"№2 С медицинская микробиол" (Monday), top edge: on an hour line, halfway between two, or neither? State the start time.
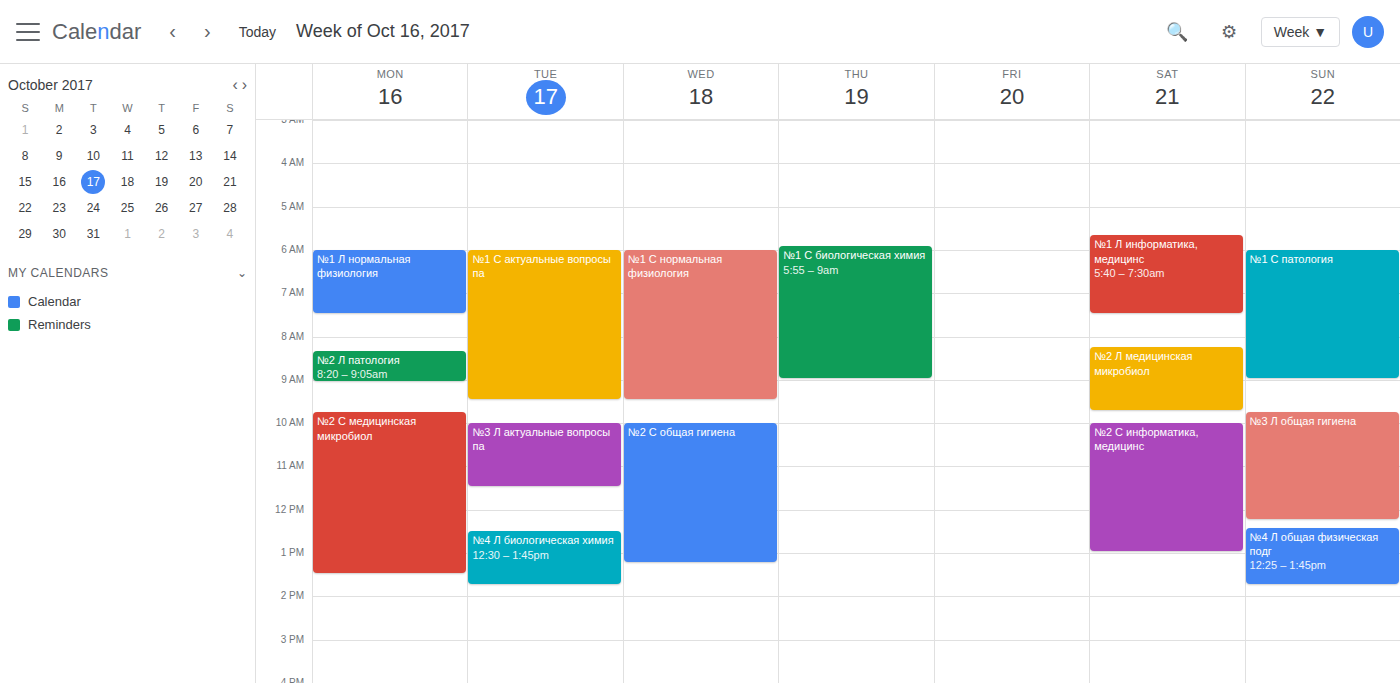
9:45 AM -- neither: three quarters of the way from the 9 AM line to the 10 AM line.